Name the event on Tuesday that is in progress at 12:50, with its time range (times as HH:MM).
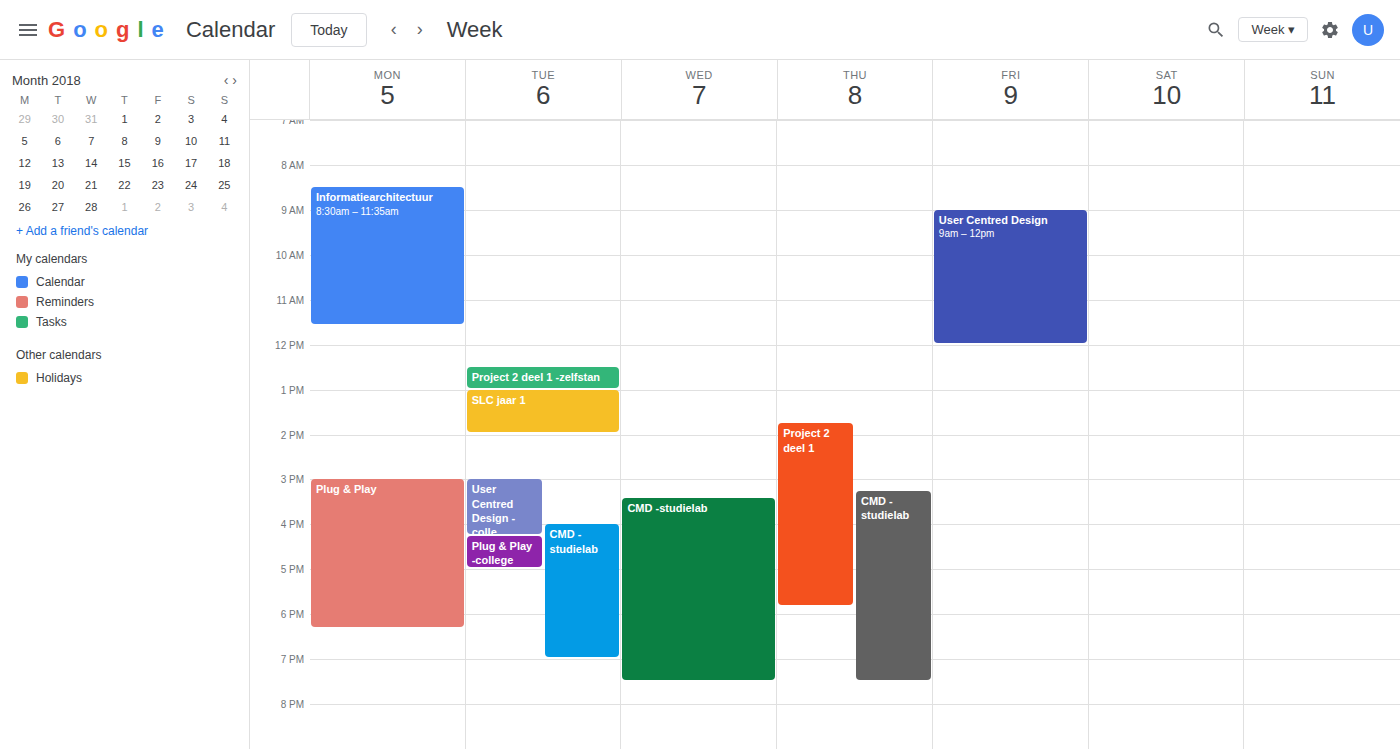
"Project 2 deel 1 -zelfstan", 12:30 to 13:00